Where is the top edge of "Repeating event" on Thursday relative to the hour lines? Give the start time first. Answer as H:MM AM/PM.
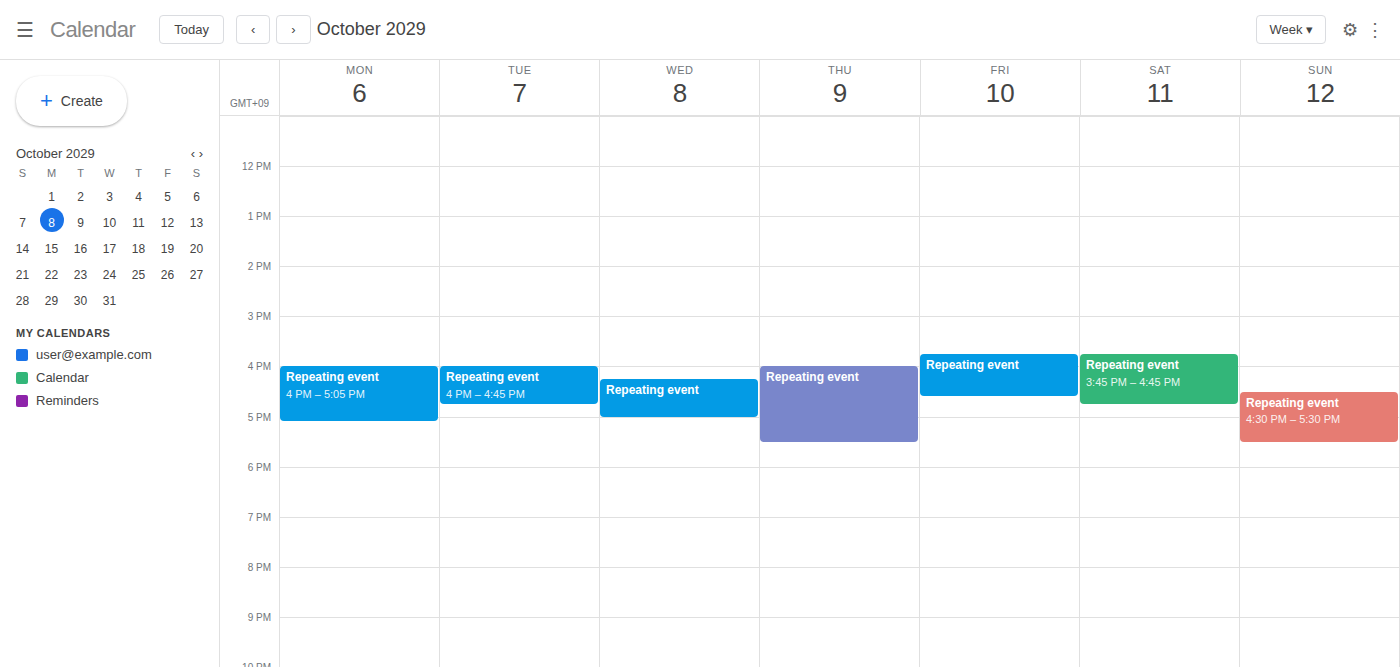
4:00 PM -- exactly on the 4 PM line.